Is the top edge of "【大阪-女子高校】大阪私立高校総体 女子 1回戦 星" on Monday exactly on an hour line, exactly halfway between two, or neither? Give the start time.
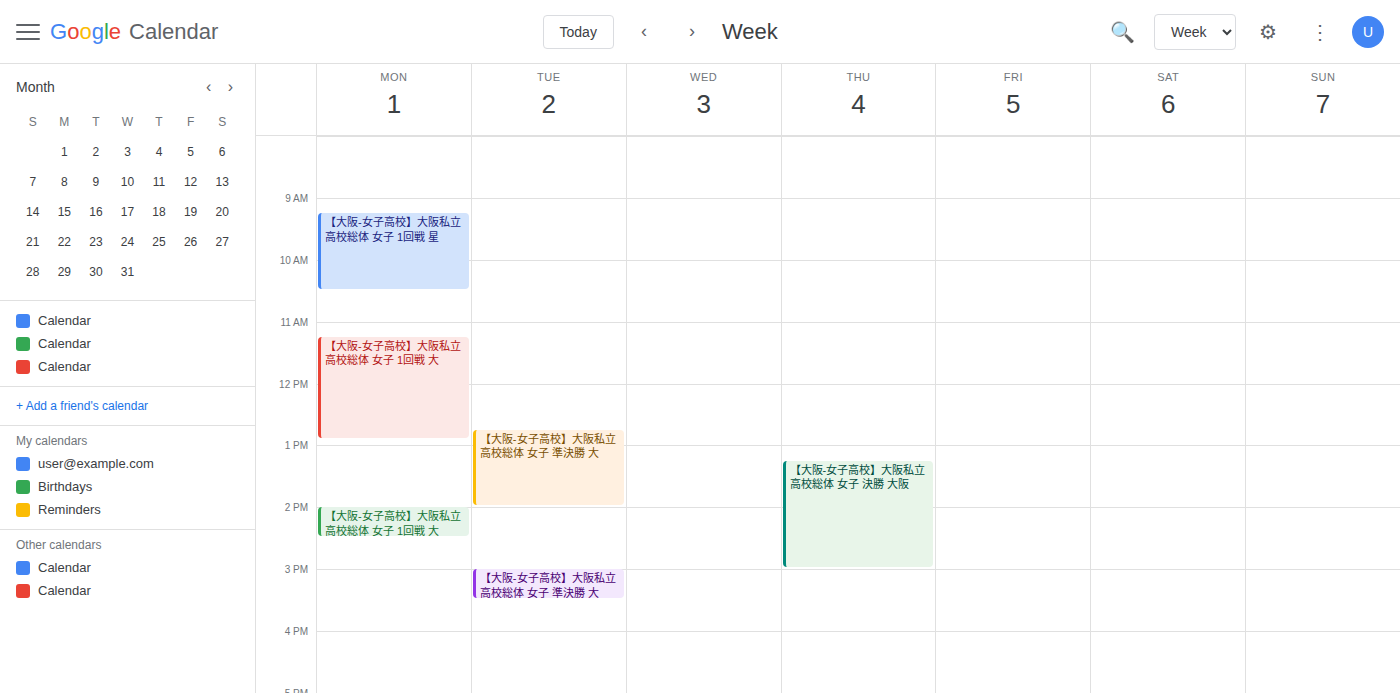
9:15 AM -- neither: a quarter of the way from the 9 AM line to the 10 AM line.